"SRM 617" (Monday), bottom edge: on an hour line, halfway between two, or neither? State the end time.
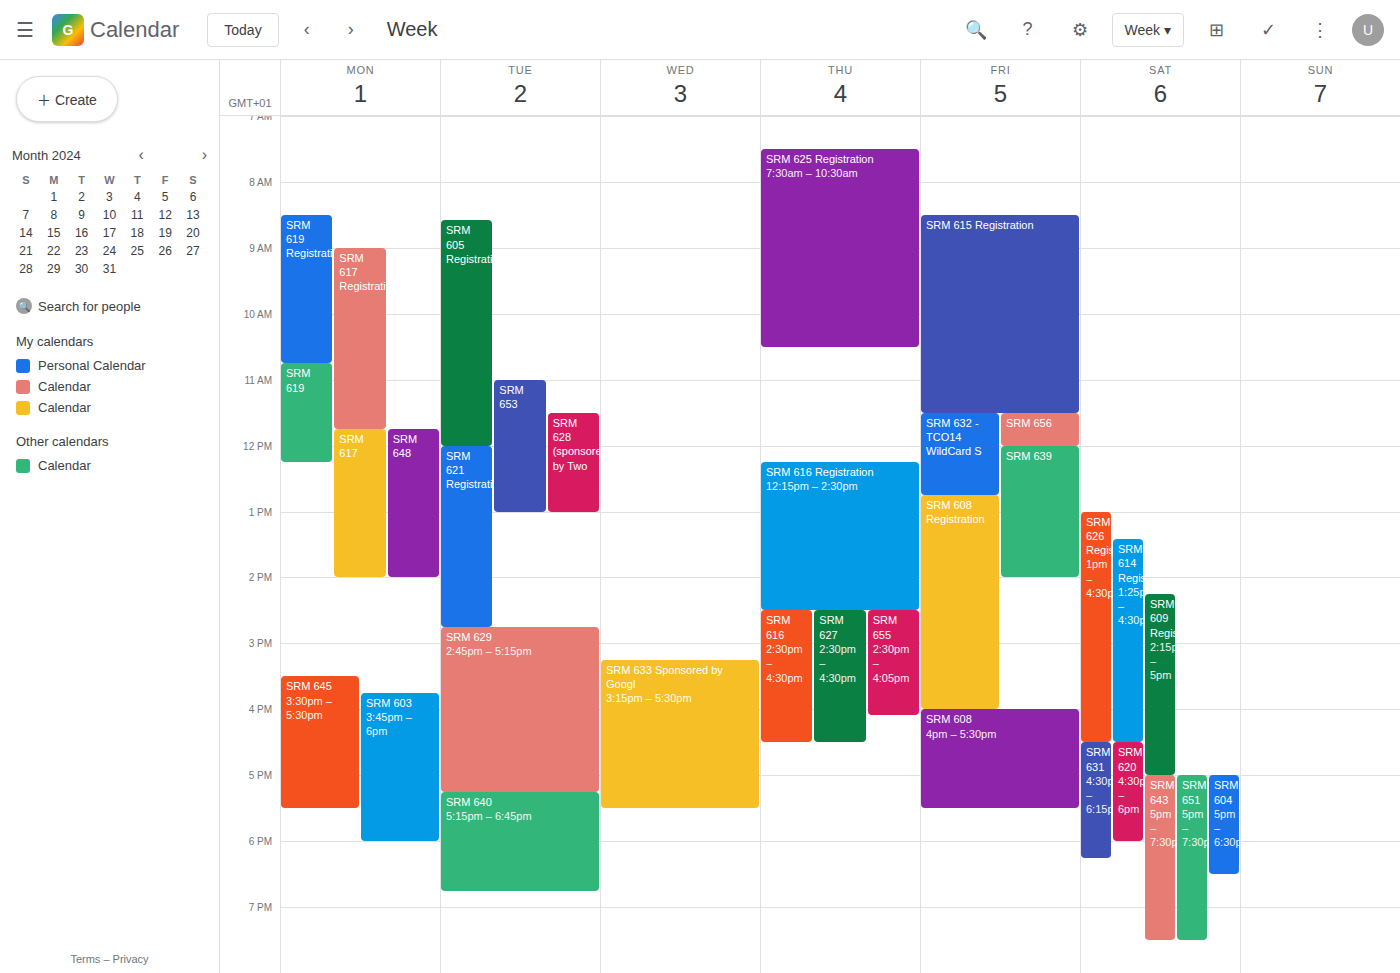
2:00 PM -- exactly on the 2 PM line.